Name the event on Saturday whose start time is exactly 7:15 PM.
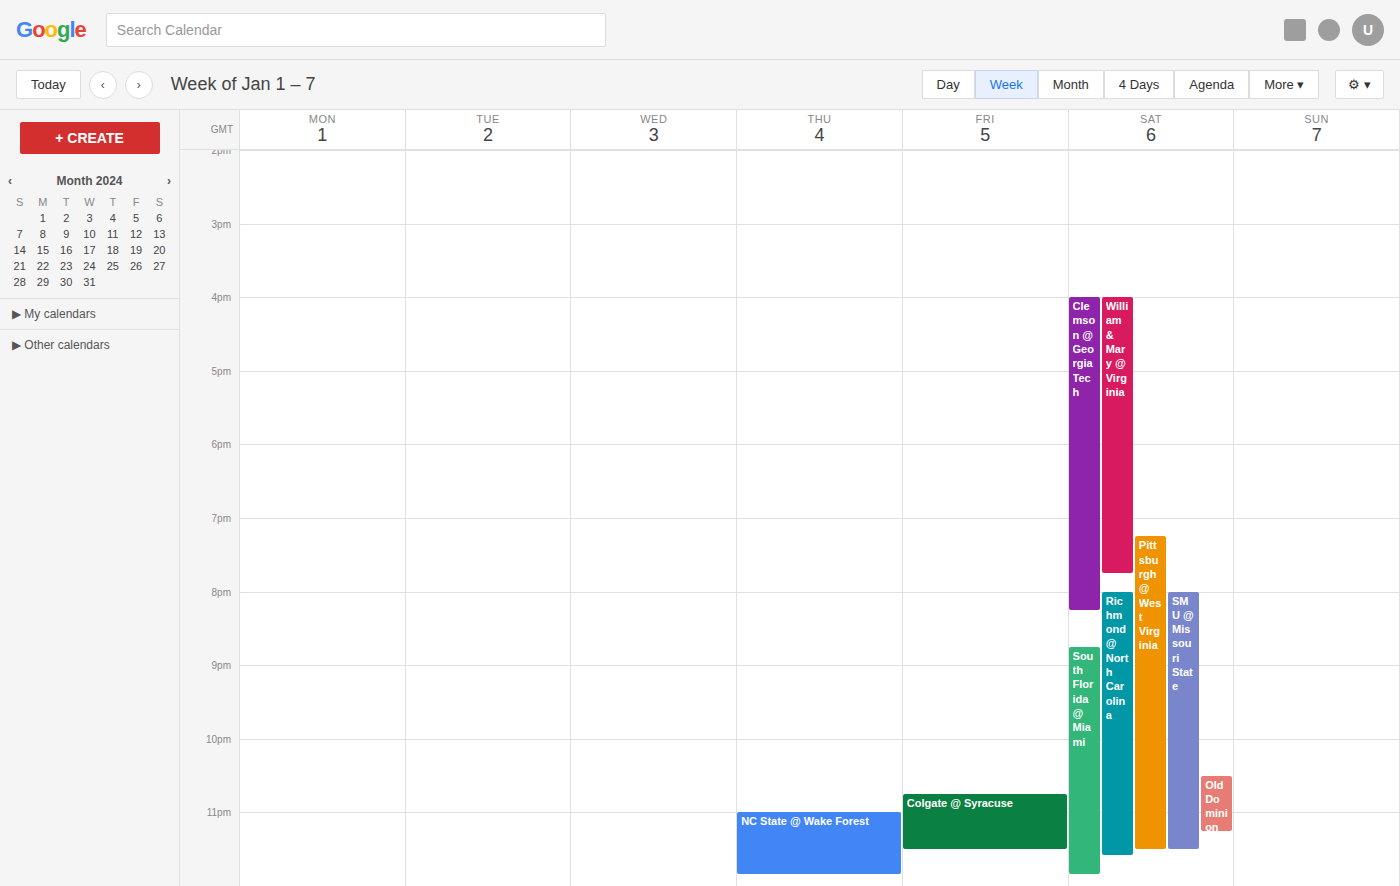
"Pittsburgh @ West Virginia"